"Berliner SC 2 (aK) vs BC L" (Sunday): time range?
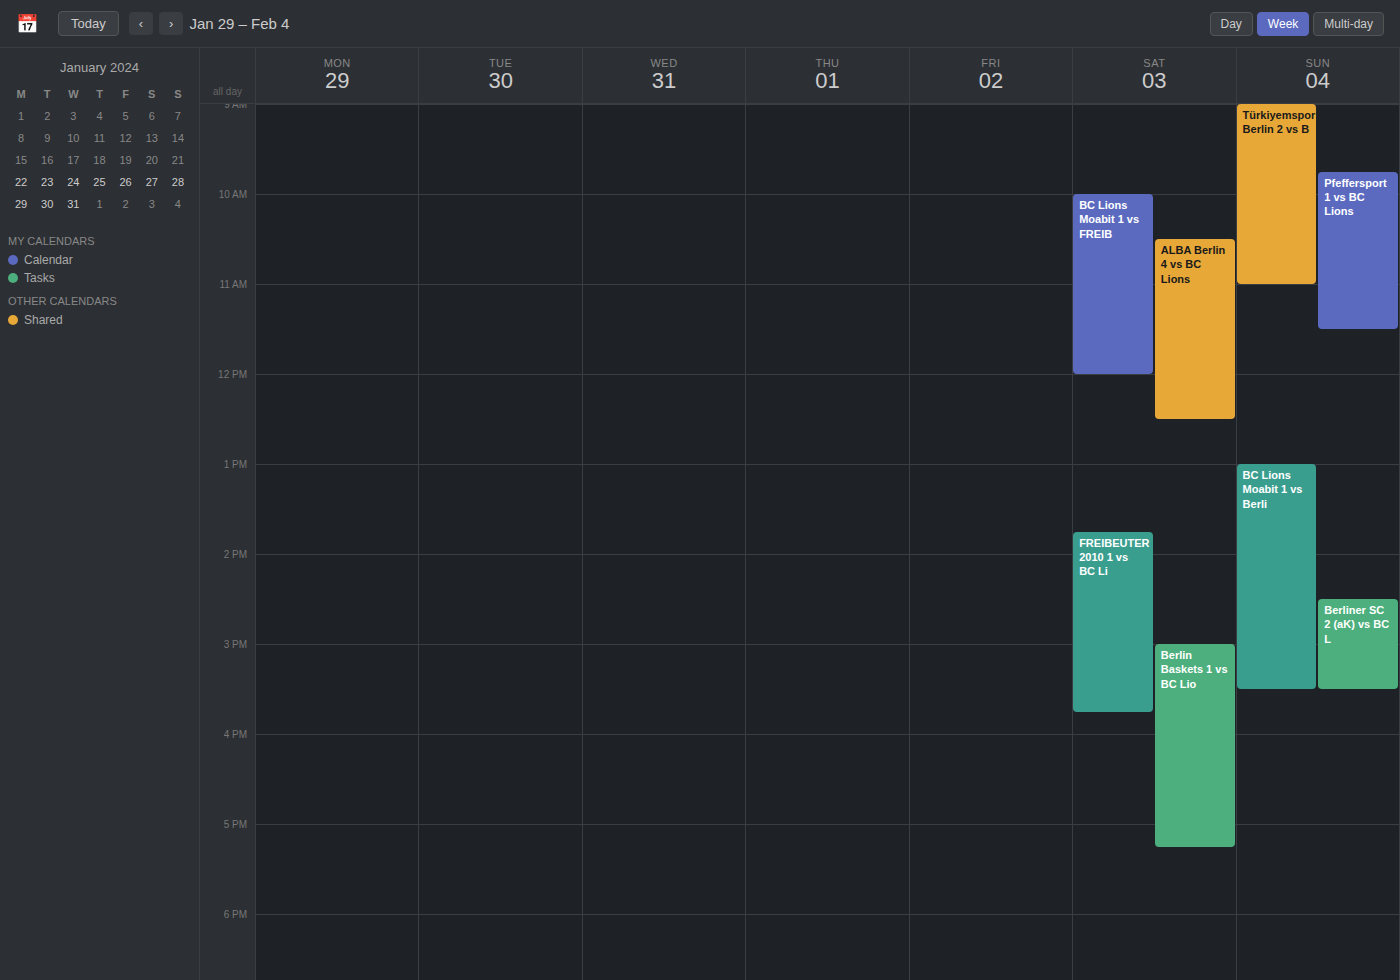
2:30 PM to 3:30 PM